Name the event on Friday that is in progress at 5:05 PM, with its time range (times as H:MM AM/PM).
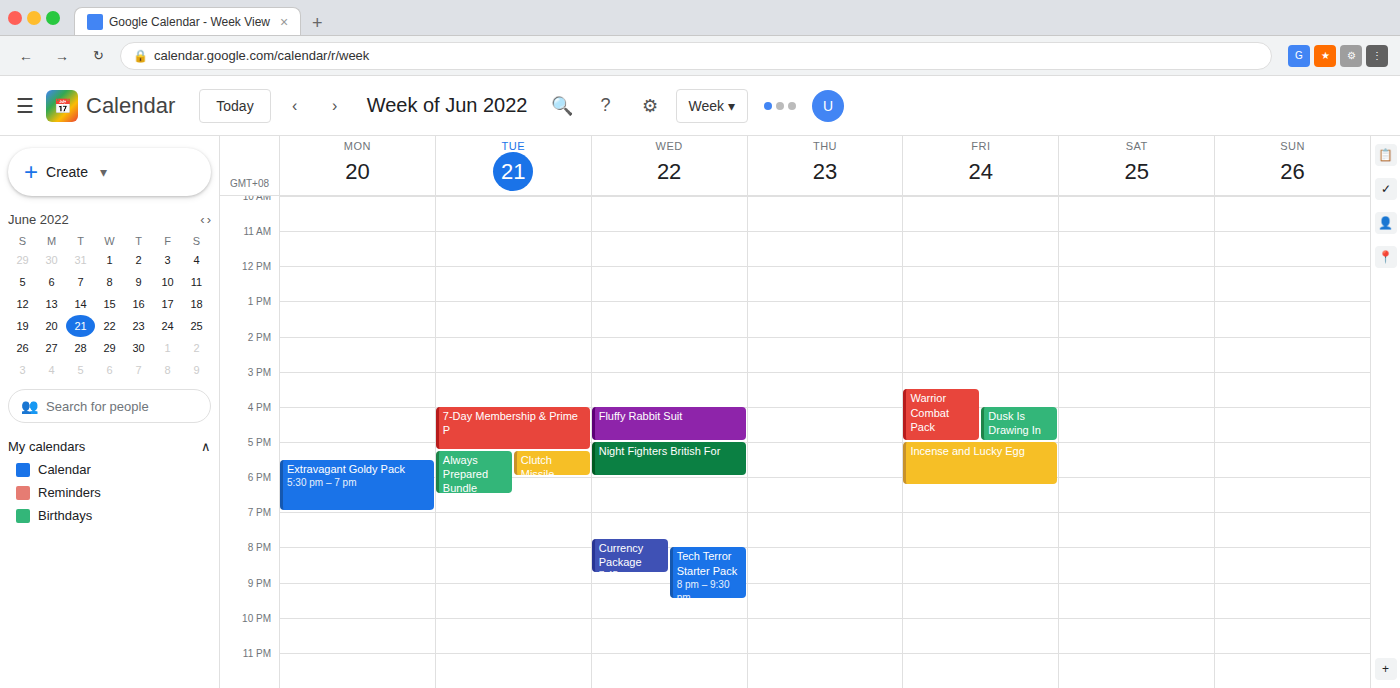
"Incense and Lucky Egg", 5:00 PM to 6:15 PM